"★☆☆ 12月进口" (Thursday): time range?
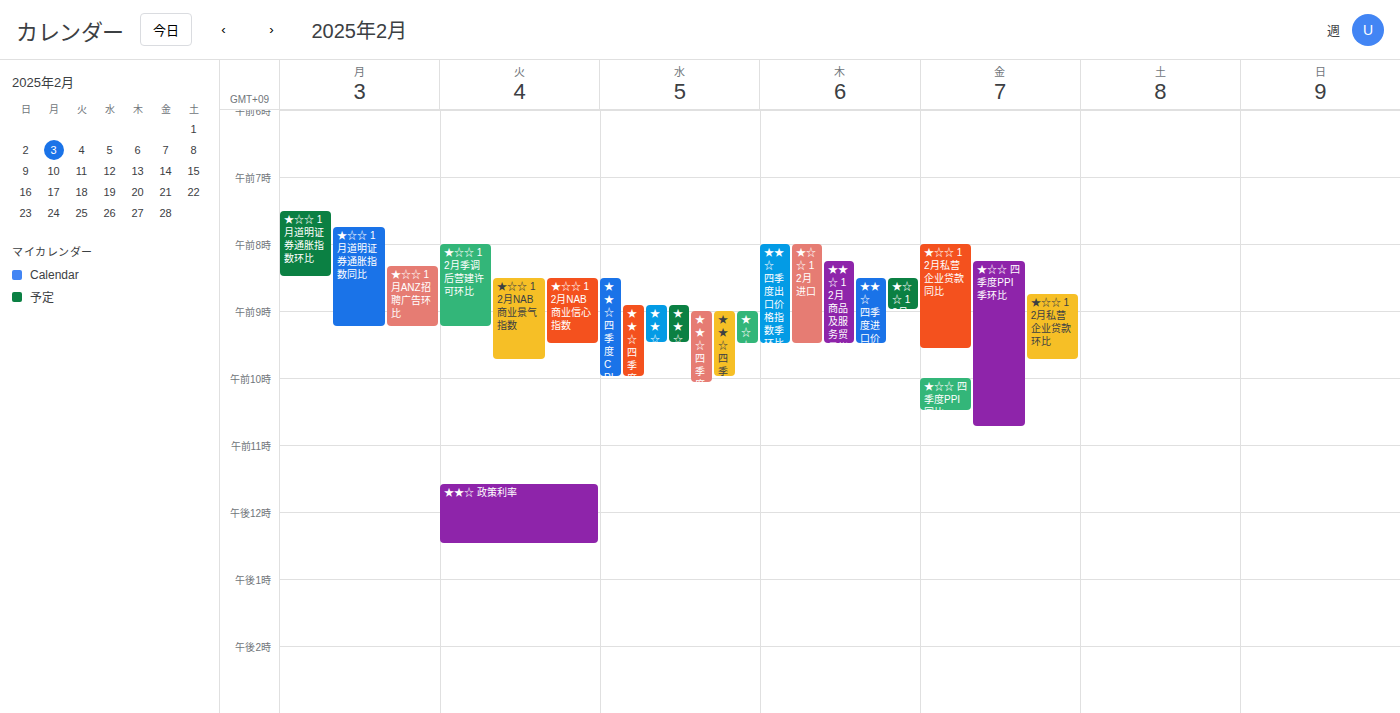
8:00 AM to 9:30 AM